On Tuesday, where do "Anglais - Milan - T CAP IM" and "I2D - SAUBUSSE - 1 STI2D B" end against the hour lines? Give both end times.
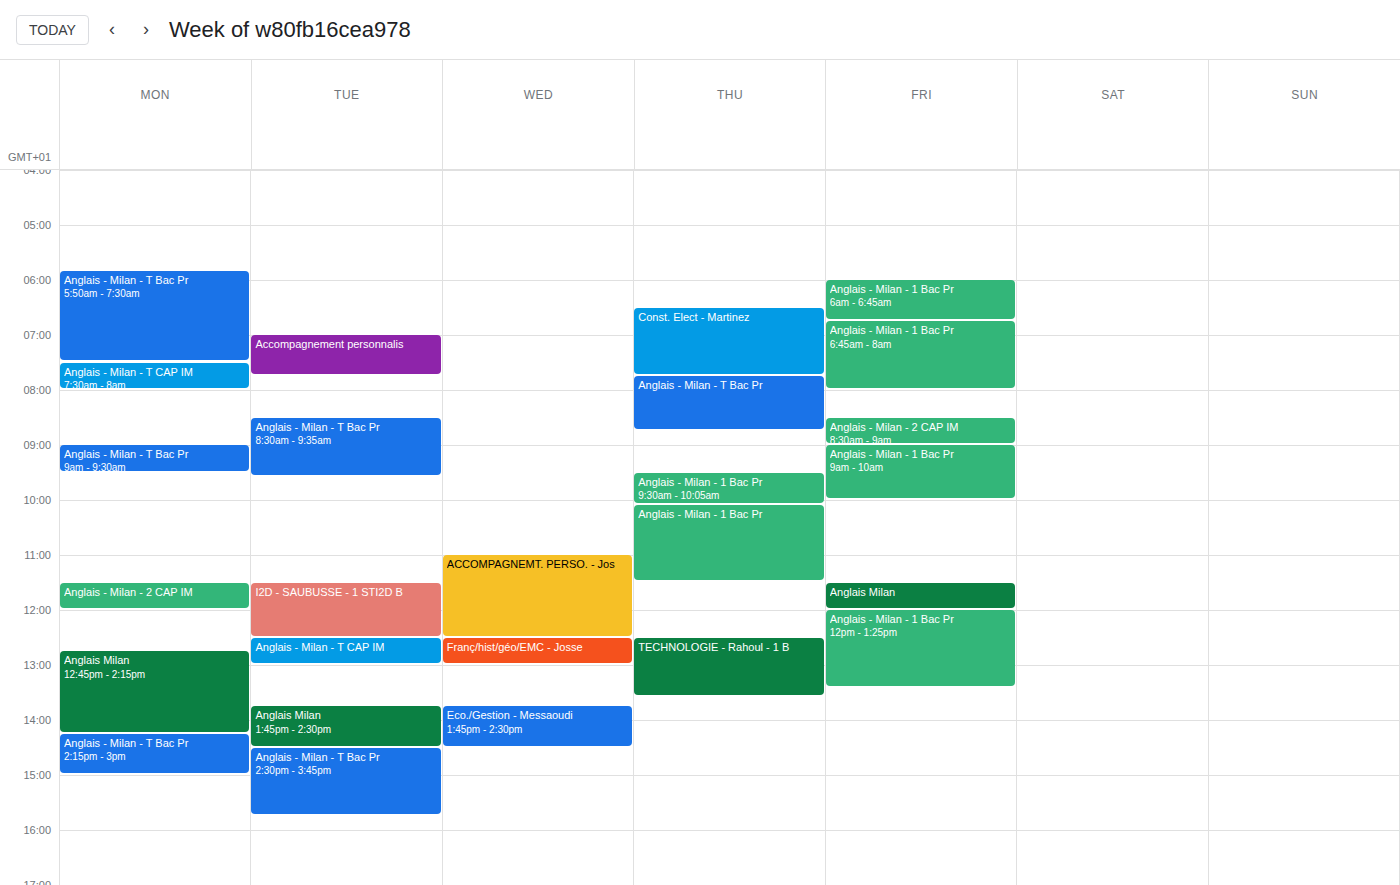
"Anglais - Milan - T CAP IM": 1:00 PM, exactly on the 1 PM line. "I2D - SAUBUSSE - 1 STI2D B": 12:30 PM, halfway between the 12 PM and 1 PM lines.